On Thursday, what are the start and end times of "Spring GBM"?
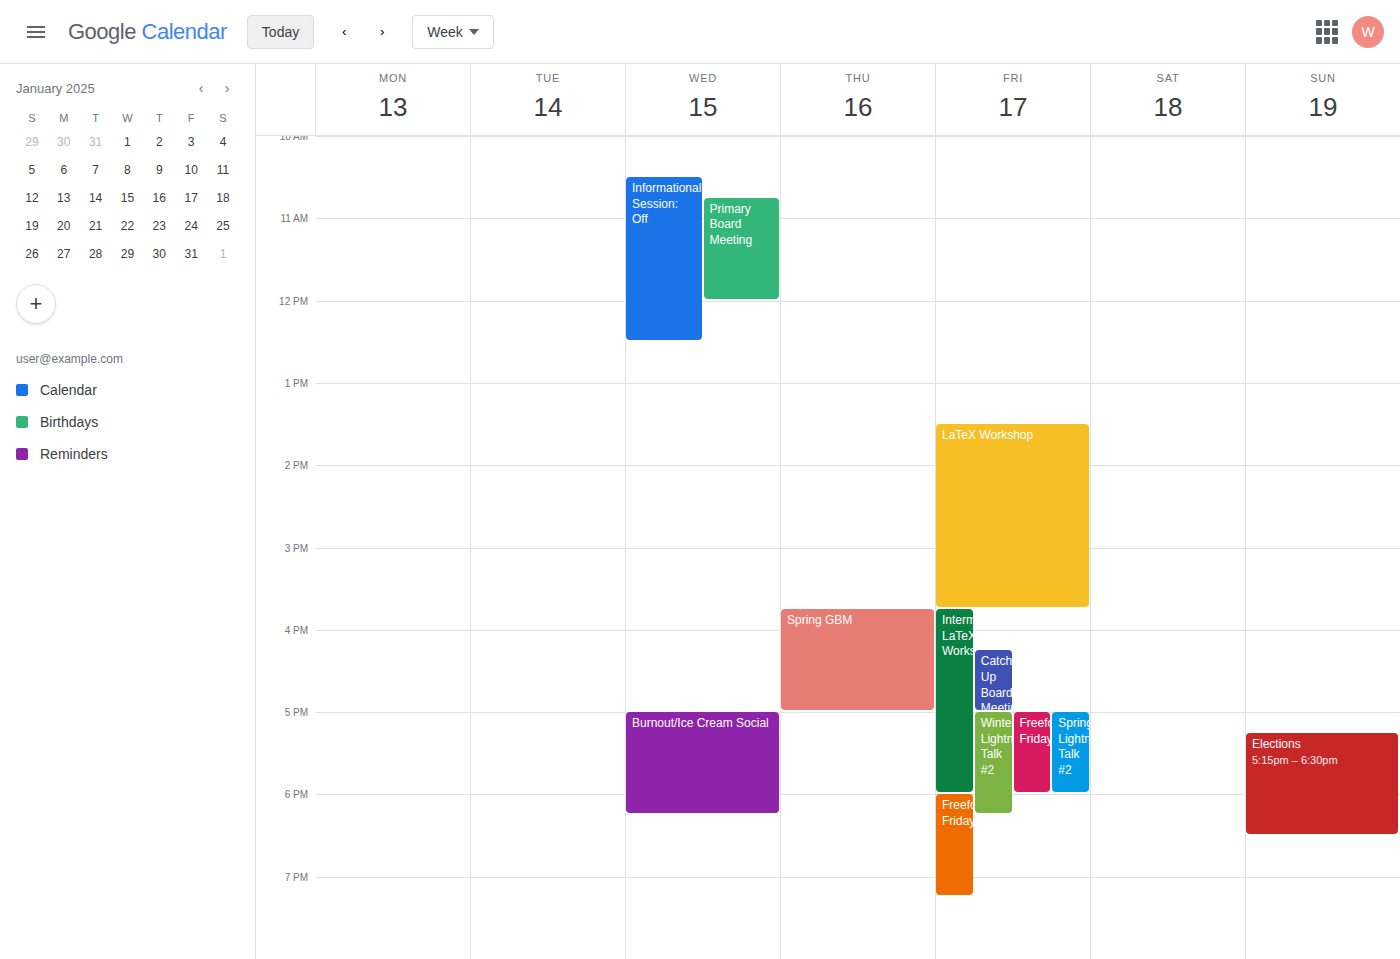
3:45 PM to 5:00 PM